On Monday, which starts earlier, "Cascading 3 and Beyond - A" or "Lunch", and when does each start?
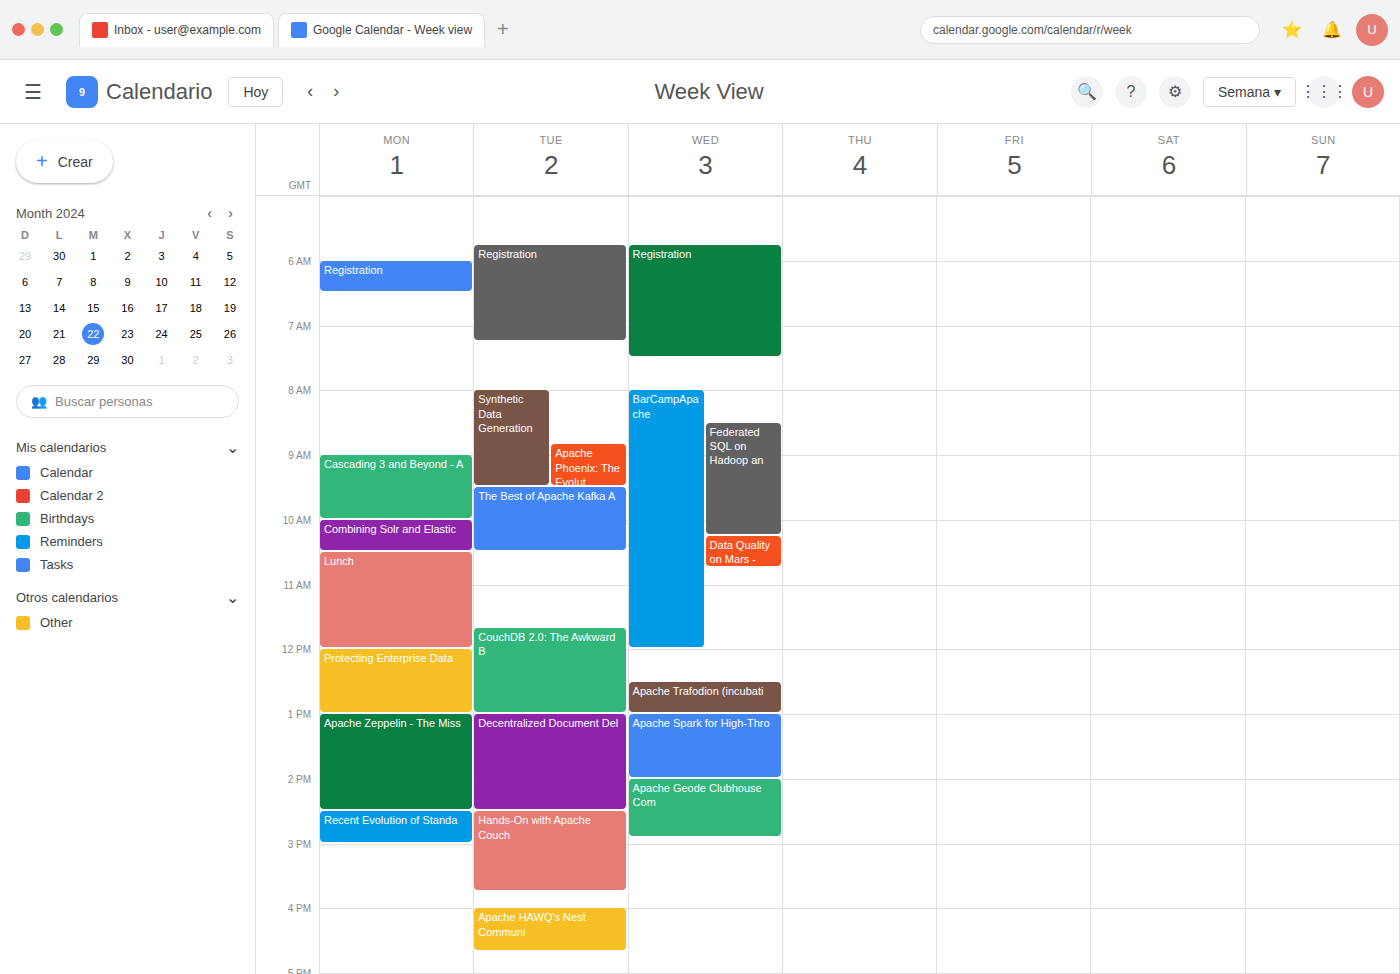
"Cascading 3 and Beyond - A" 9:00 AM; "Lunch" 10:30 AM.